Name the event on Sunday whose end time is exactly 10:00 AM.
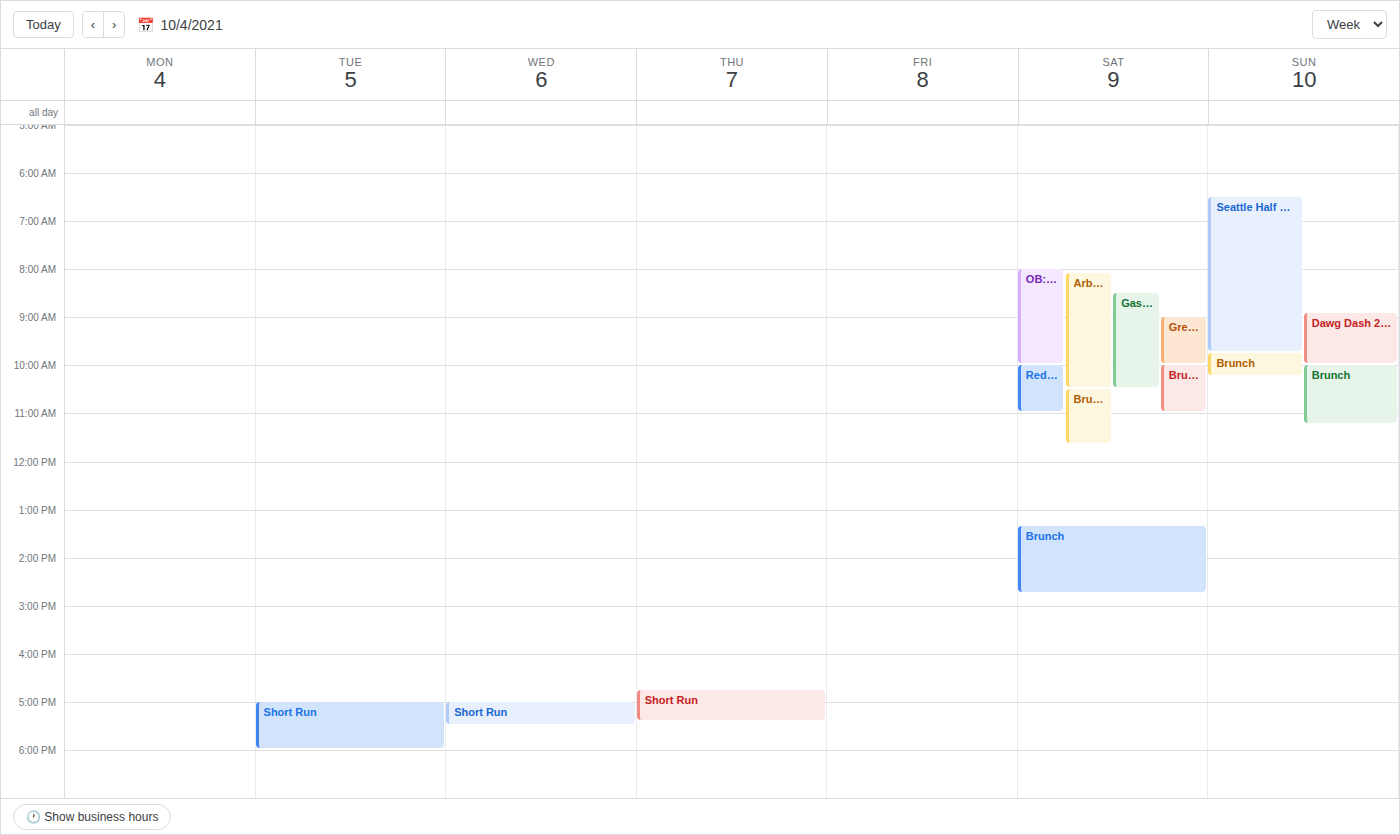
"Dawg Dash 2021 (3.1)"